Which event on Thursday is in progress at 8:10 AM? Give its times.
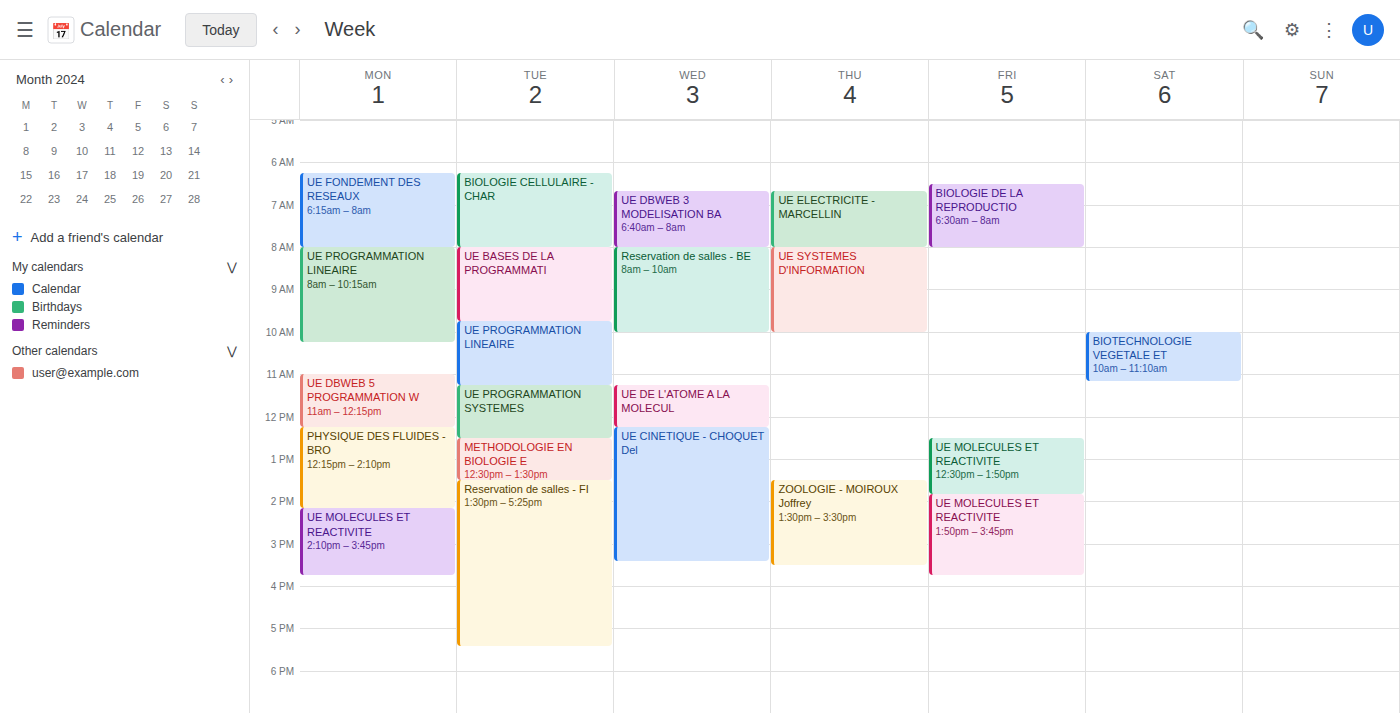
"UE SYSTEMES D'INFORMATION", 8:00 AM to 10:00 AM